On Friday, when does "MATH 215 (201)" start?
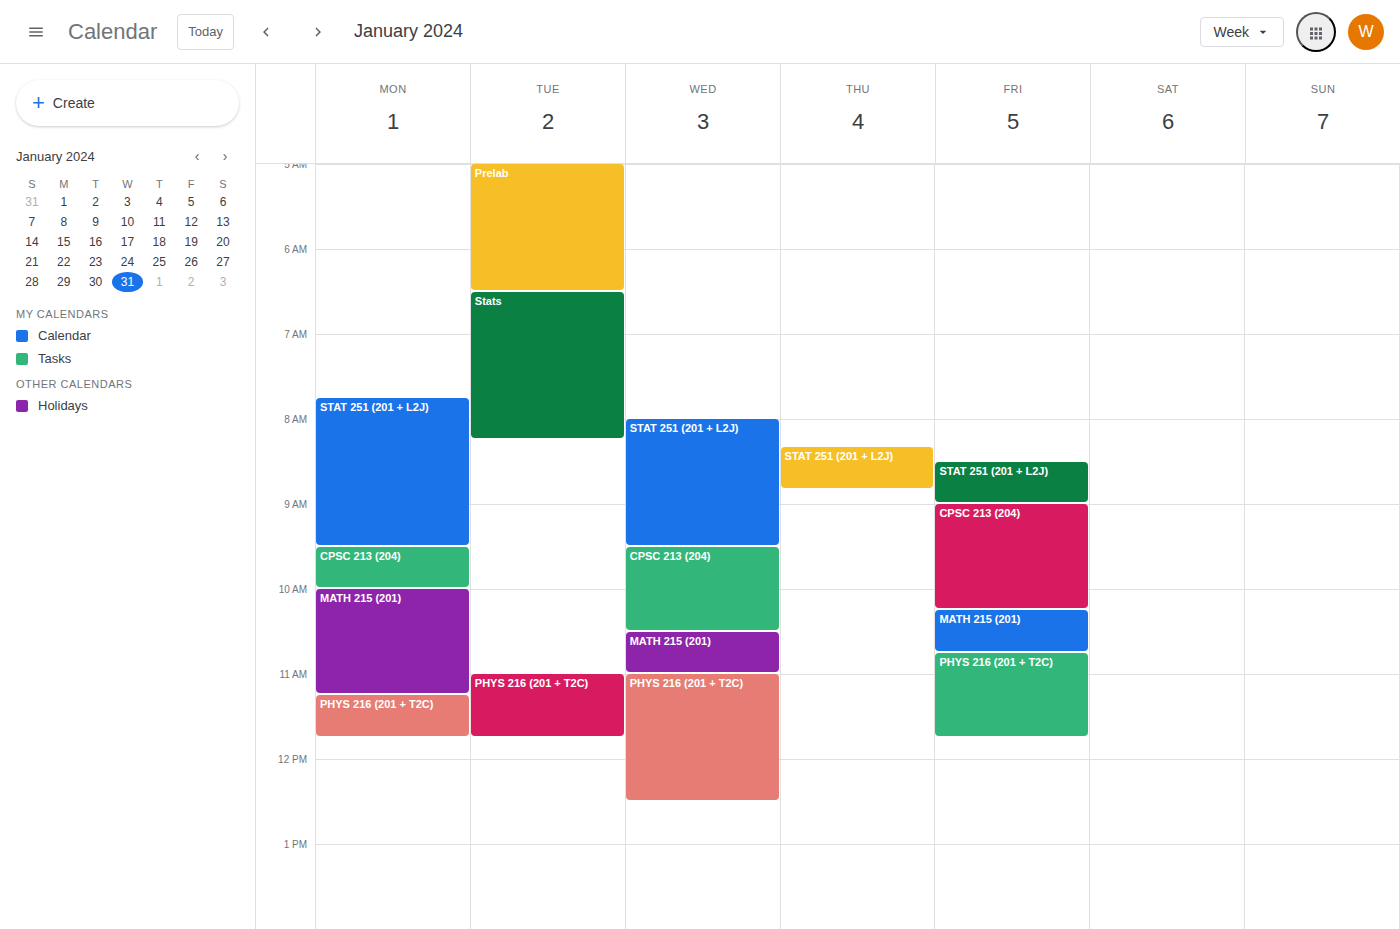
10:15 AM